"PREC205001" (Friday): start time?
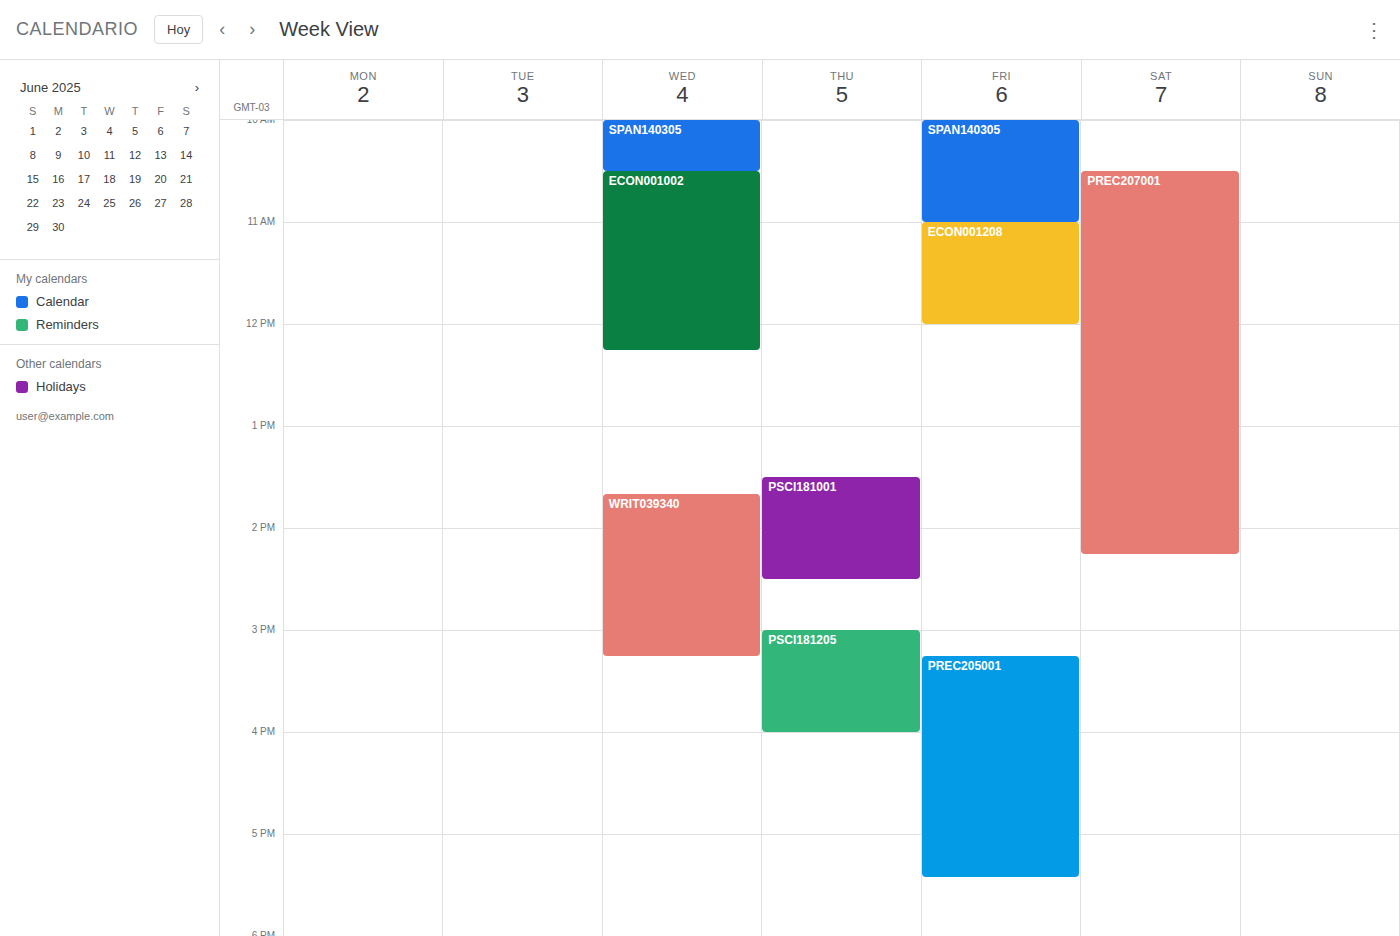
3:15 PM